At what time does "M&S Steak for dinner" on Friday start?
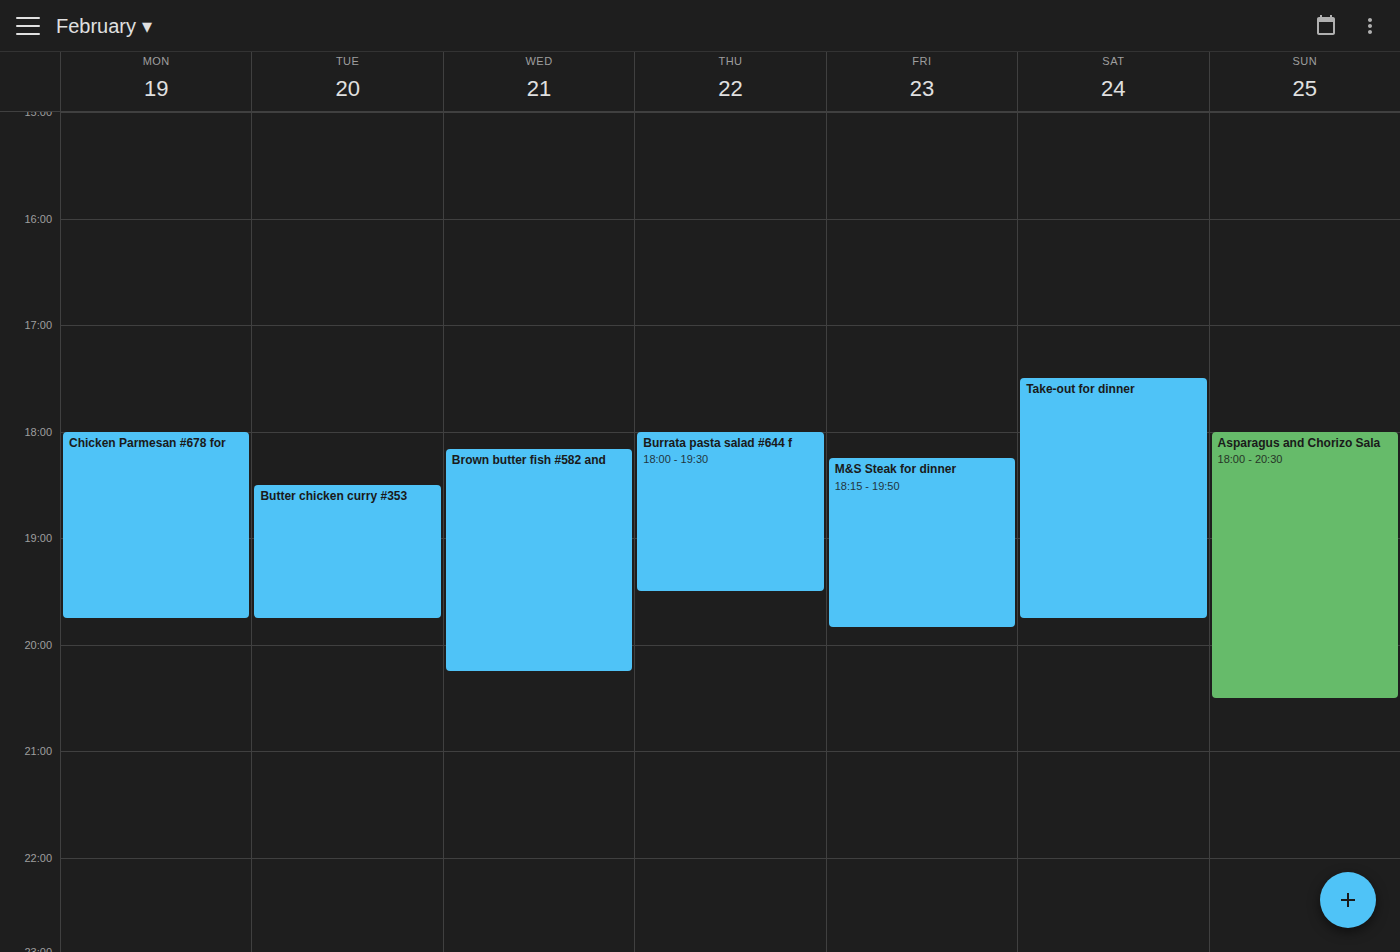
6:15 PM